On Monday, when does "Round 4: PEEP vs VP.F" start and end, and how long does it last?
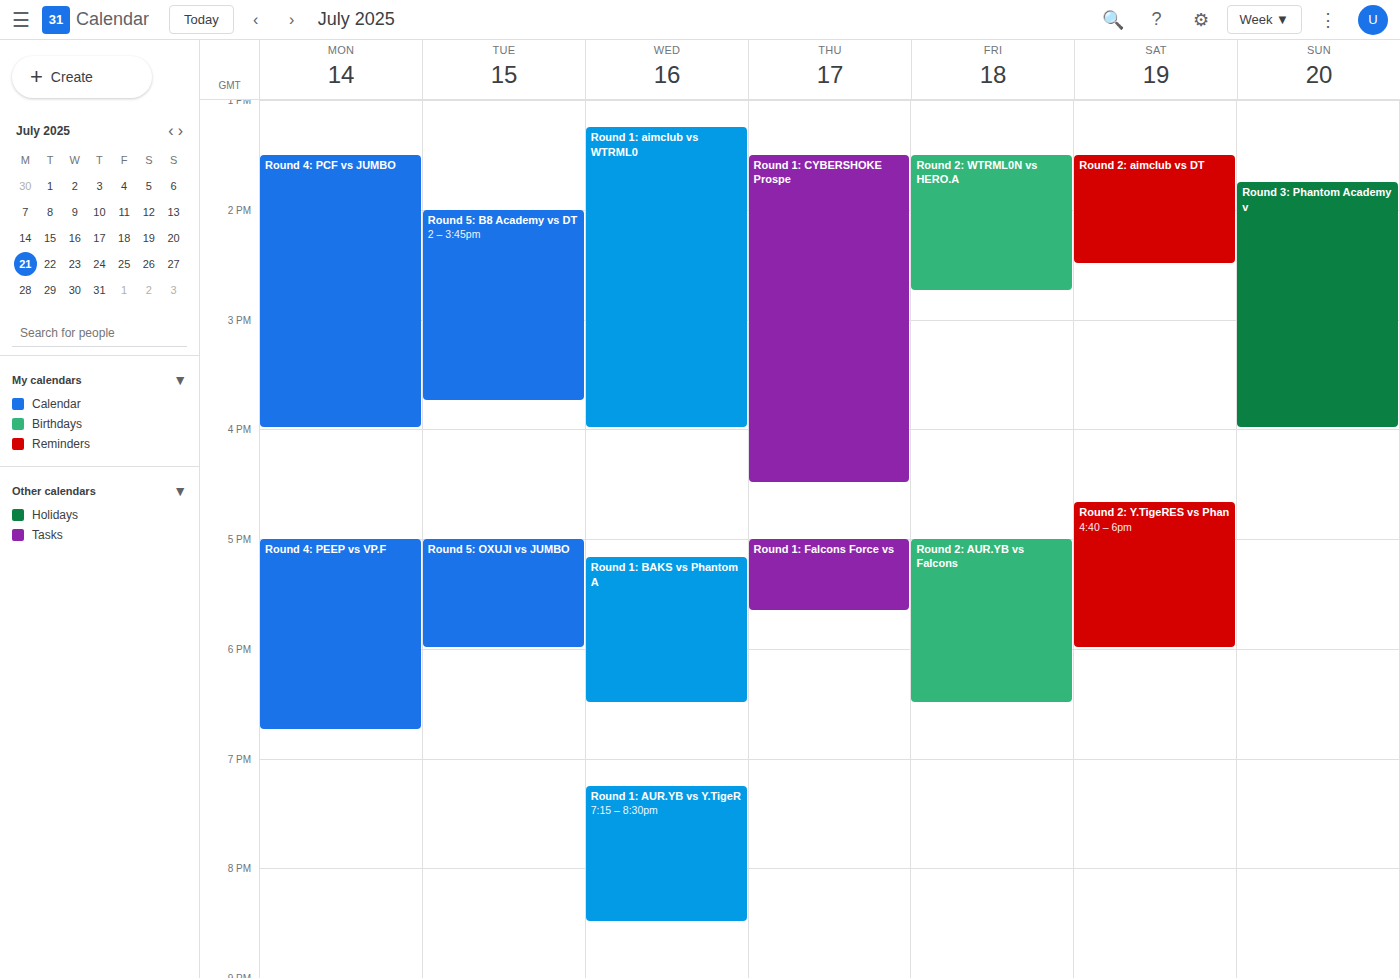
5:00 PM to 6:45 PM, 1 hour 45 minutes